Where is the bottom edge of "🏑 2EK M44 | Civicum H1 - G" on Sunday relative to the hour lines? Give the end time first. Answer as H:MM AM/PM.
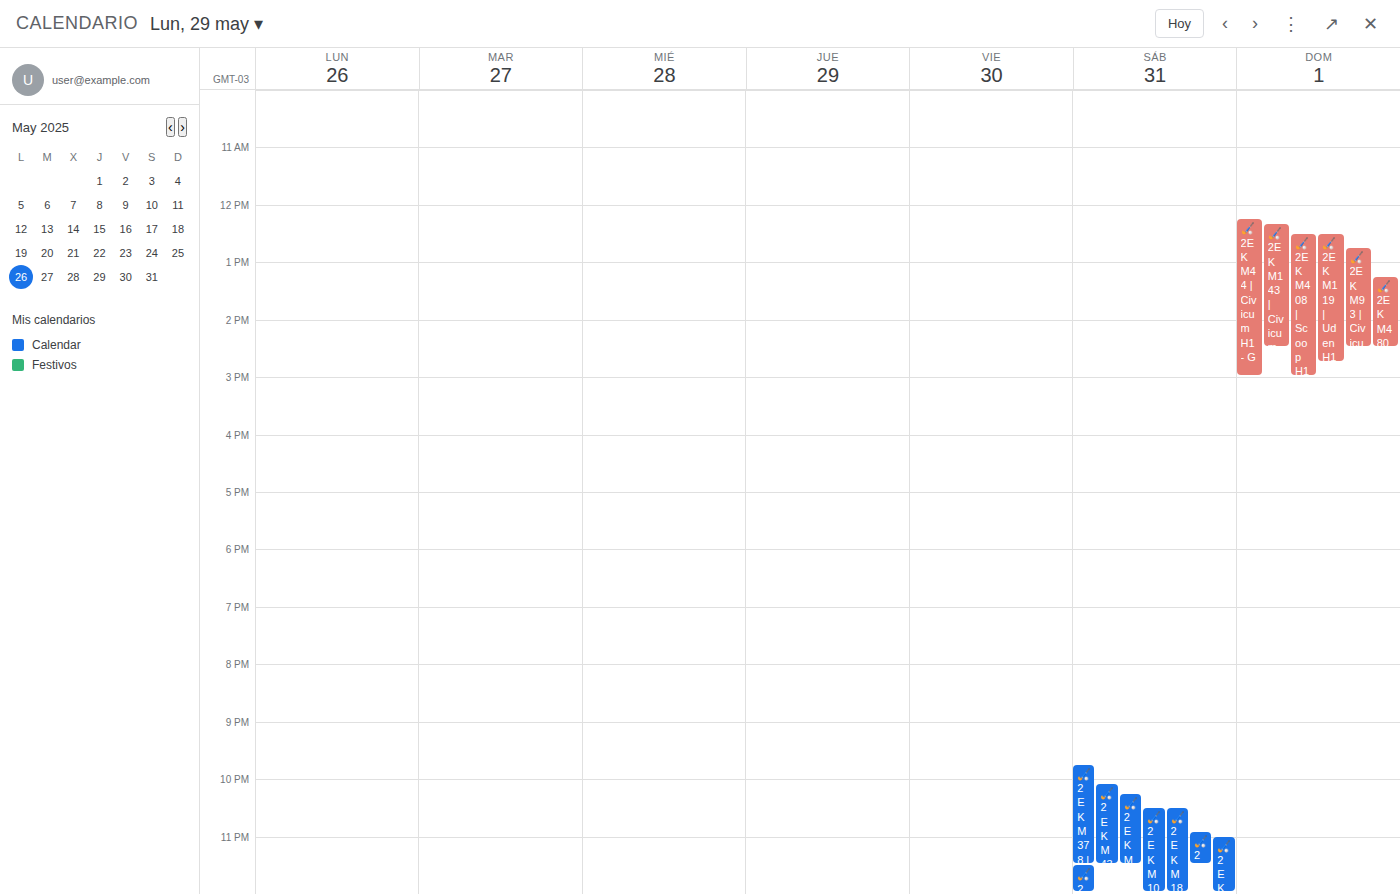
3:00 PM -- exactly on the 3 PM line.